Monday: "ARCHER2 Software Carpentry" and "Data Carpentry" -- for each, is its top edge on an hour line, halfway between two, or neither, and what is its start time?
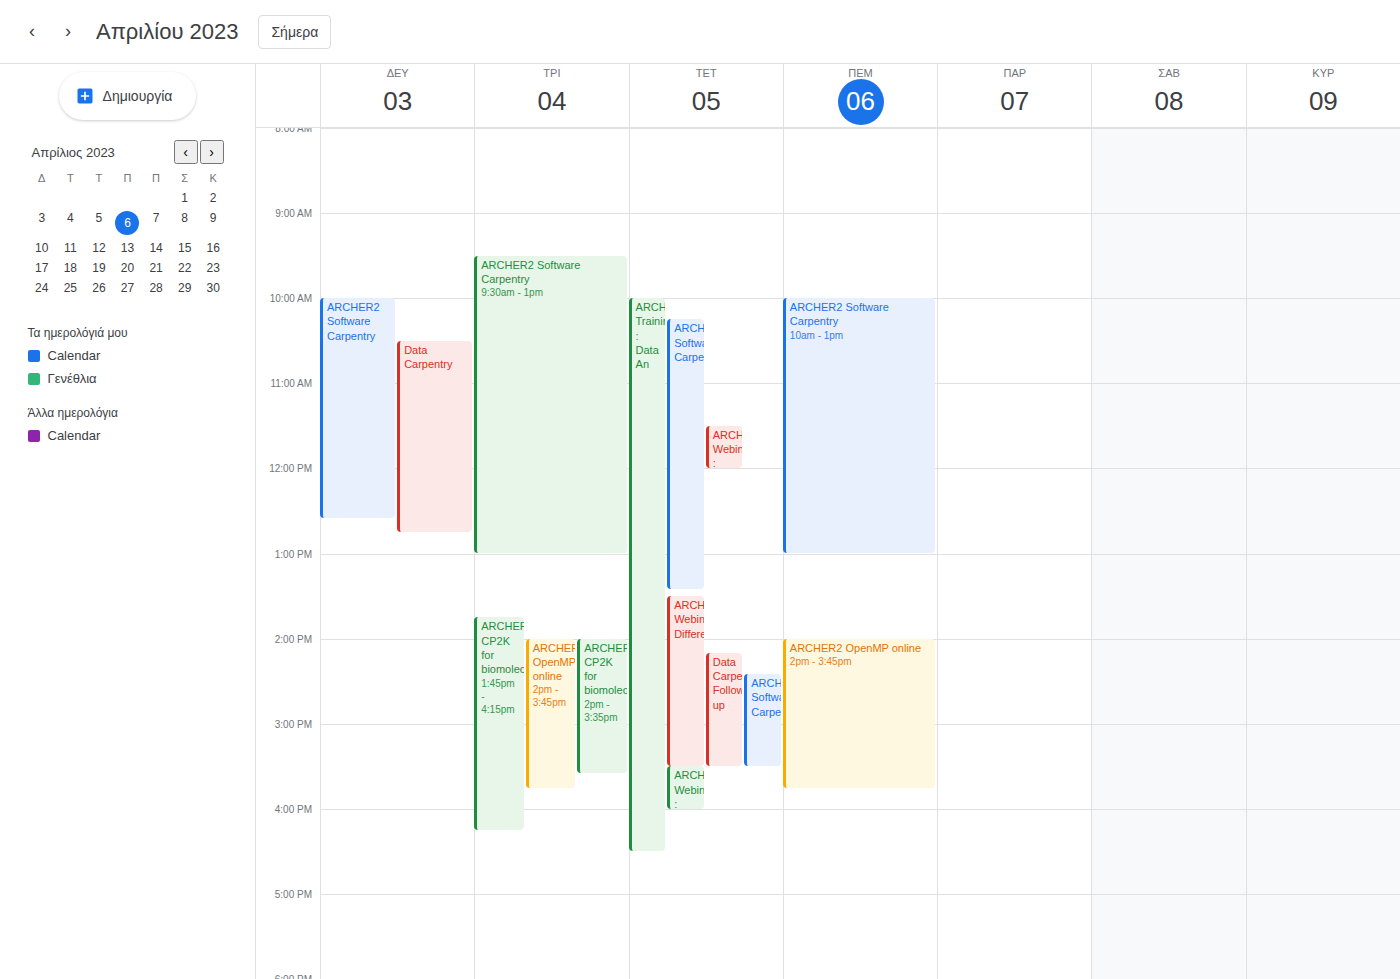
"ARCHER2 Software Carpentry": 10:00, exactly on the 10:00 line. "Data Carpentry": 10:30, halfway between the 10:00 and 11:00 lines.